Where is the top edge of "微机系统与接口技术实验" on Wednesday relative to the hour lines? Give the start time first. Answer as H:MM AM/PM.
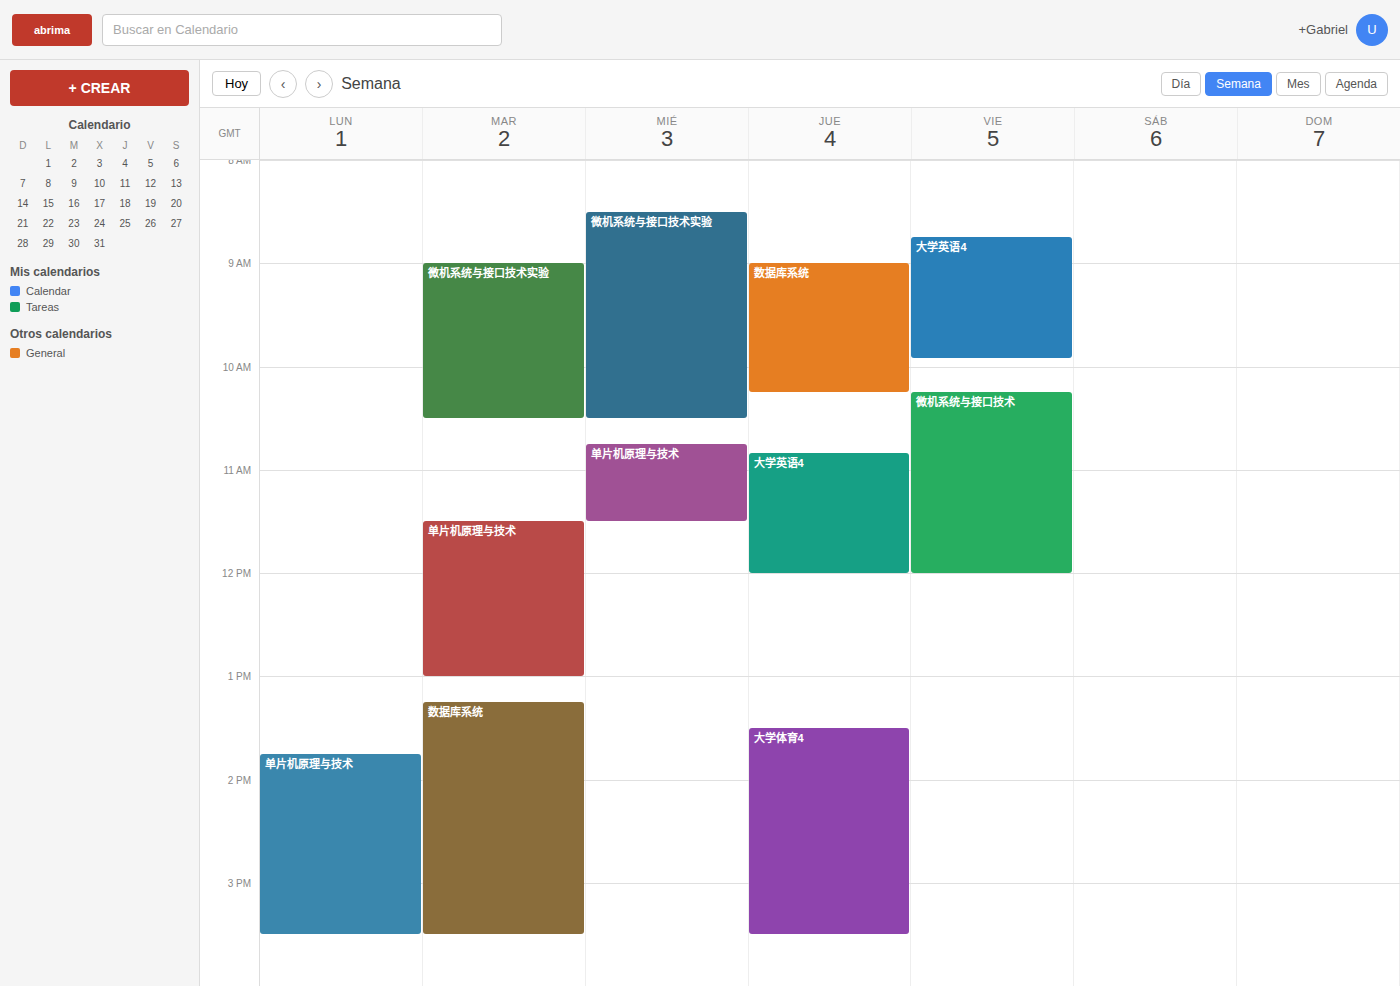
8:30 AM -- halfway between the 8 AM and 9 AM lines.